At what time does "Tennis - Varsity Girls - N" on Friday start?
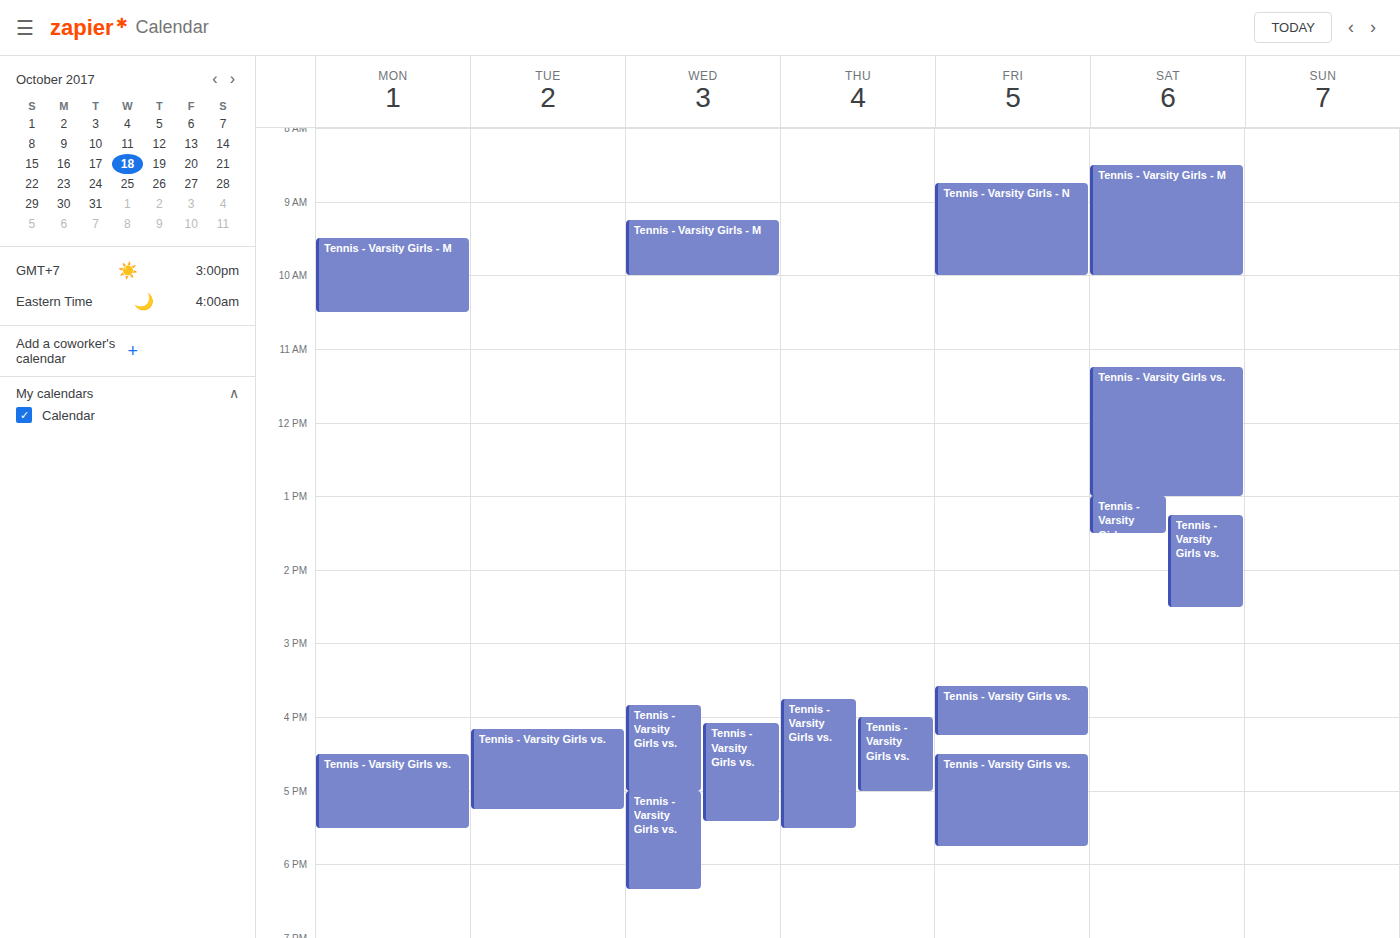
8:45 AM